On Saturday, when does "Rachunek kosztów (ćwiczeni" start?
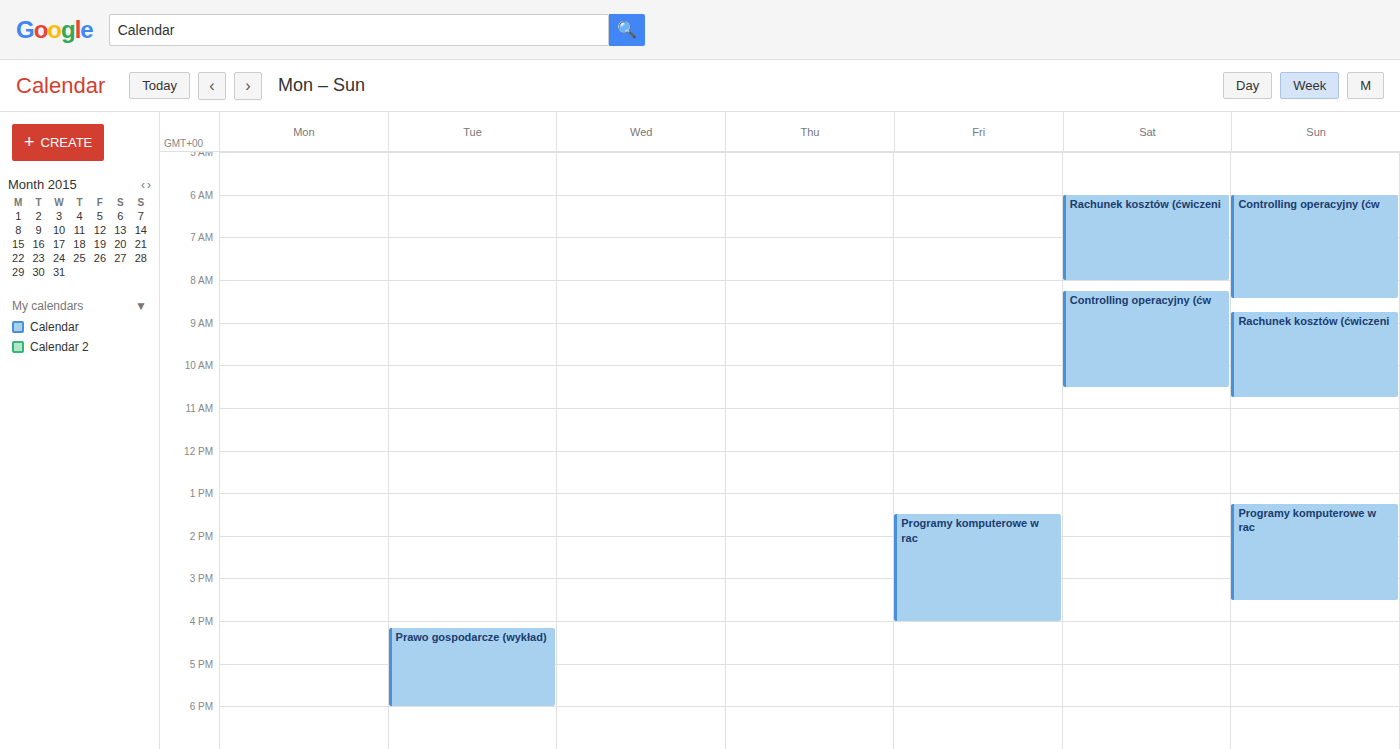
06:00